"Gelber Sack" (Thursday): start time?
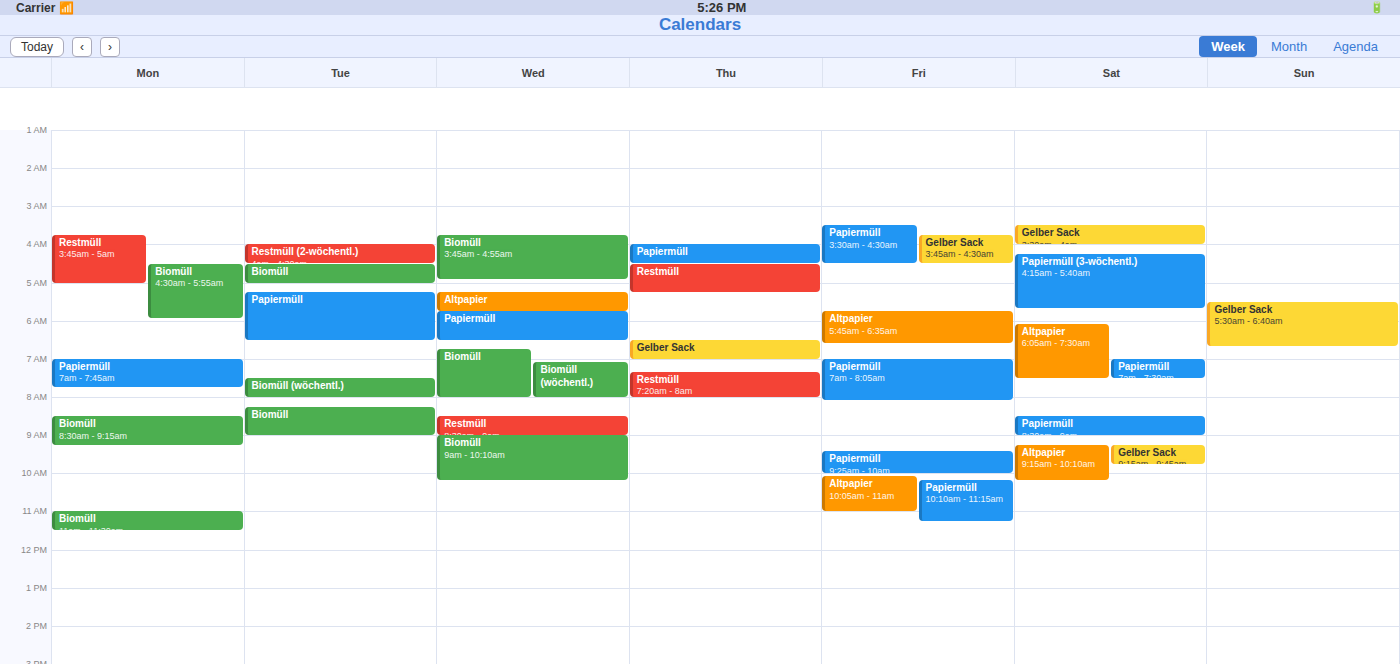
6:30 AM